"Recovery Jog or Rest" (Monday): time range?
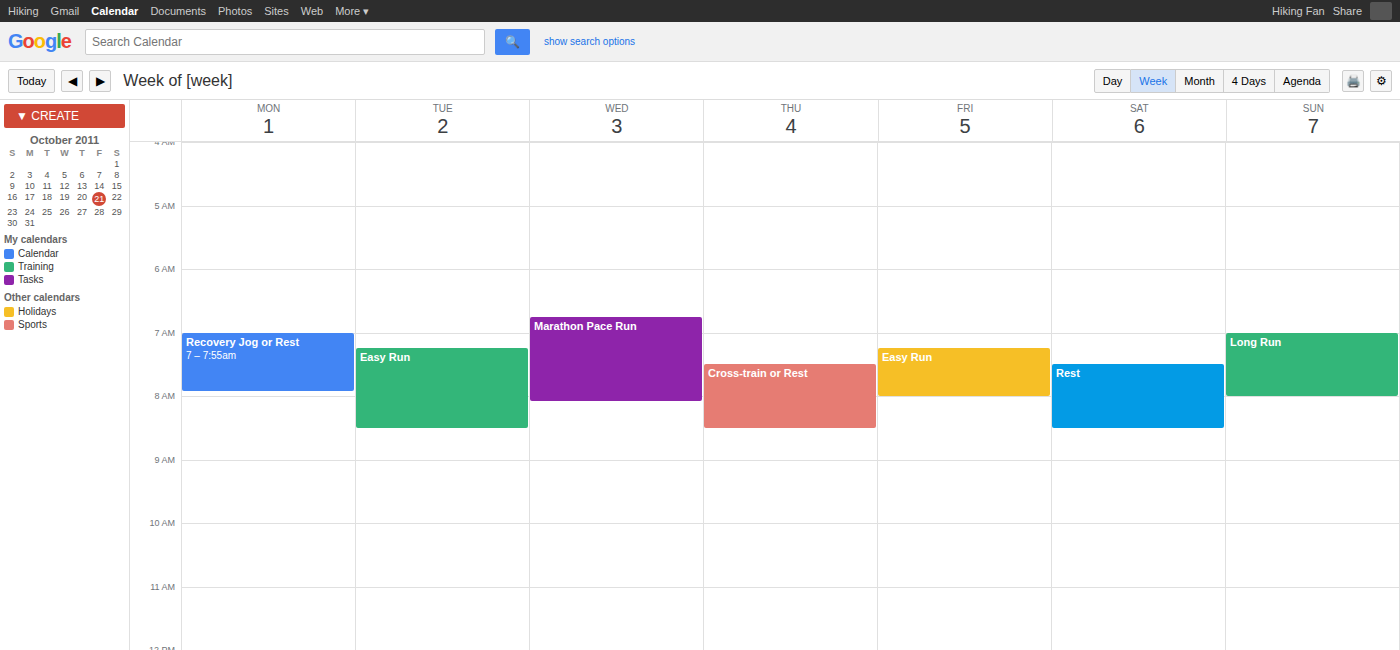
7:00 AM to 7:55 AM